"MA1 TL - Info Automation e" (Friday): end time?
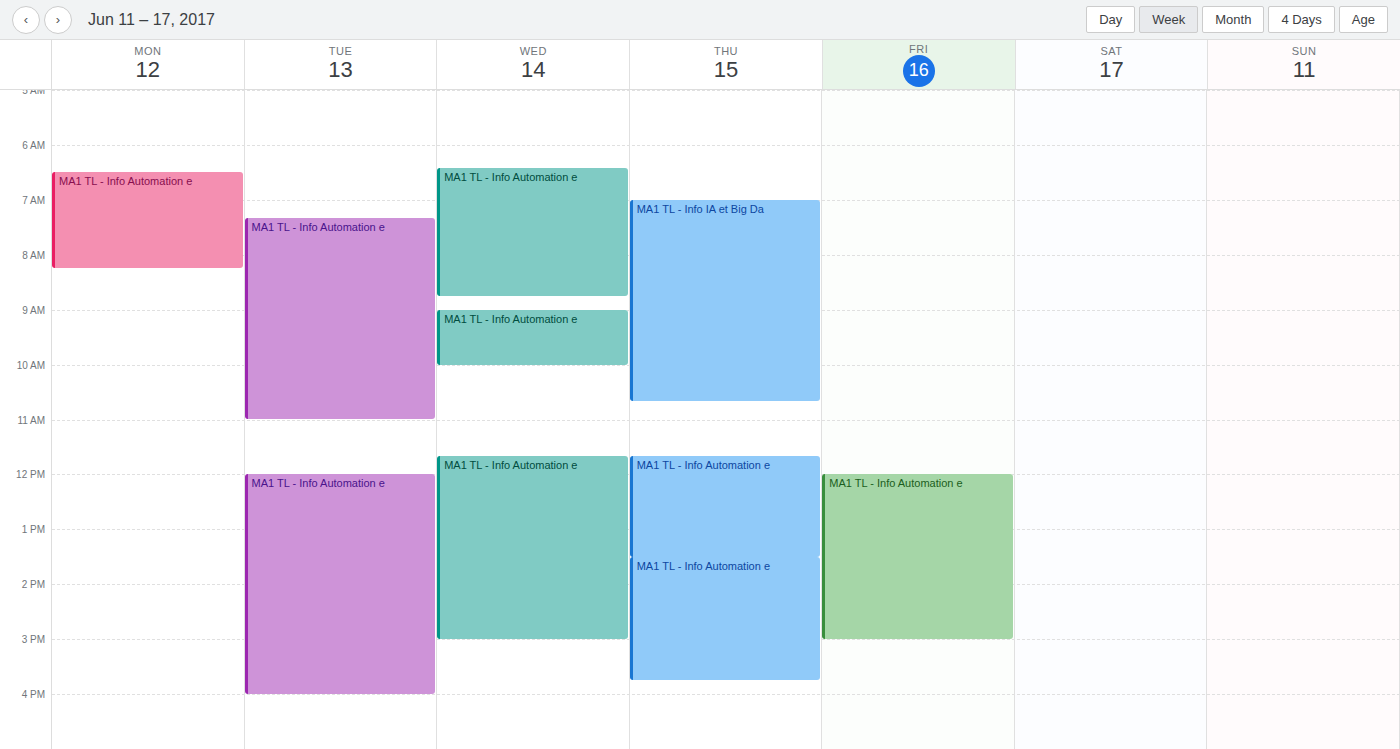
3:00 PM